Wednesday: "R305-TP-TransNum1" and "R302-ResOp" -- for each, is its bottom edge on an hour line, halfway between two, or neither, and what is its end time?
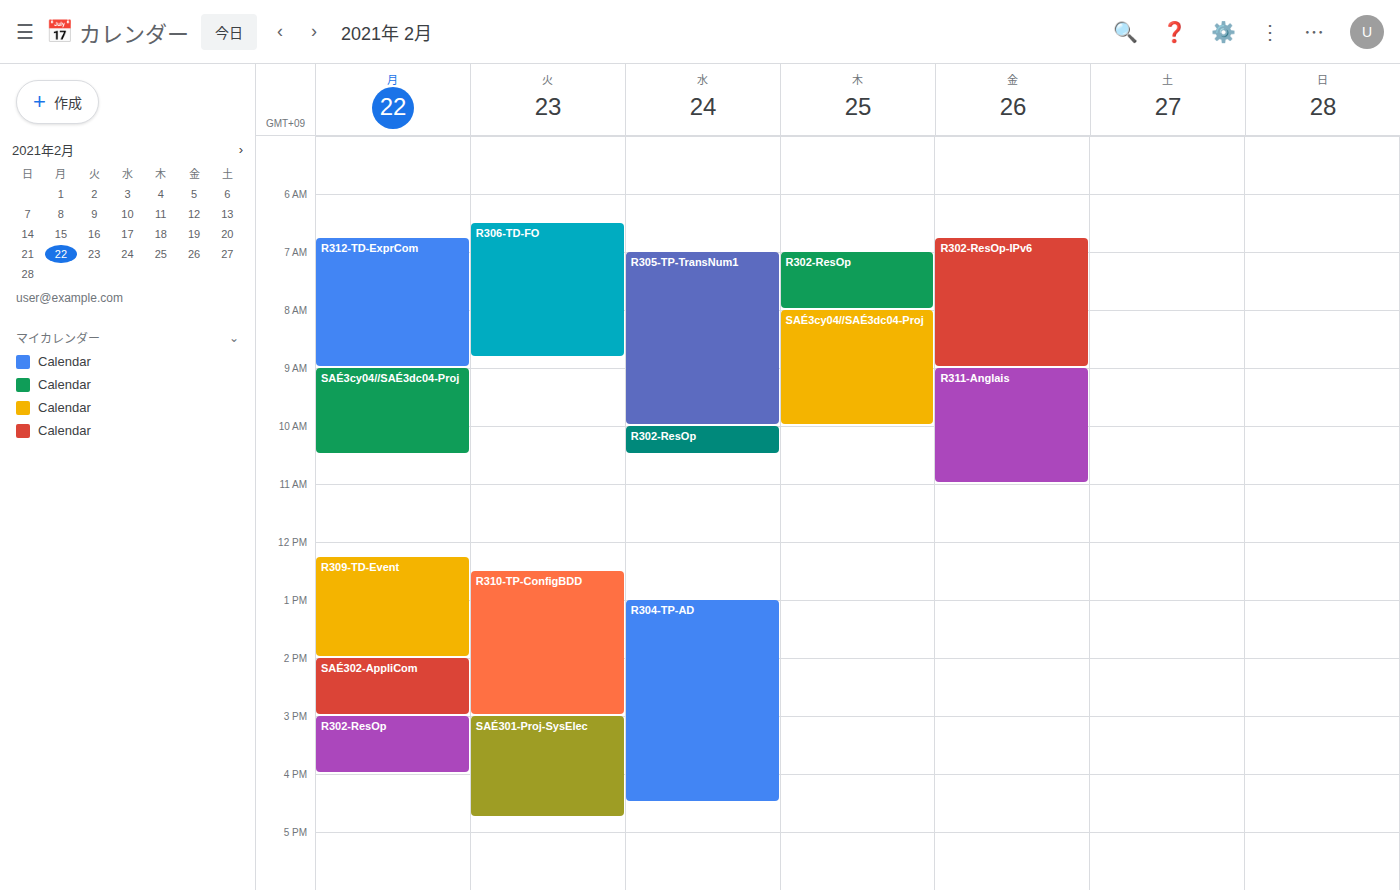
"R305-TP-TransNum1": 10:00 AM, exactly on the 10 AM line. "R302-ResOp": 10:30 AM, halfway between the 10 AM and 11 AM lines.